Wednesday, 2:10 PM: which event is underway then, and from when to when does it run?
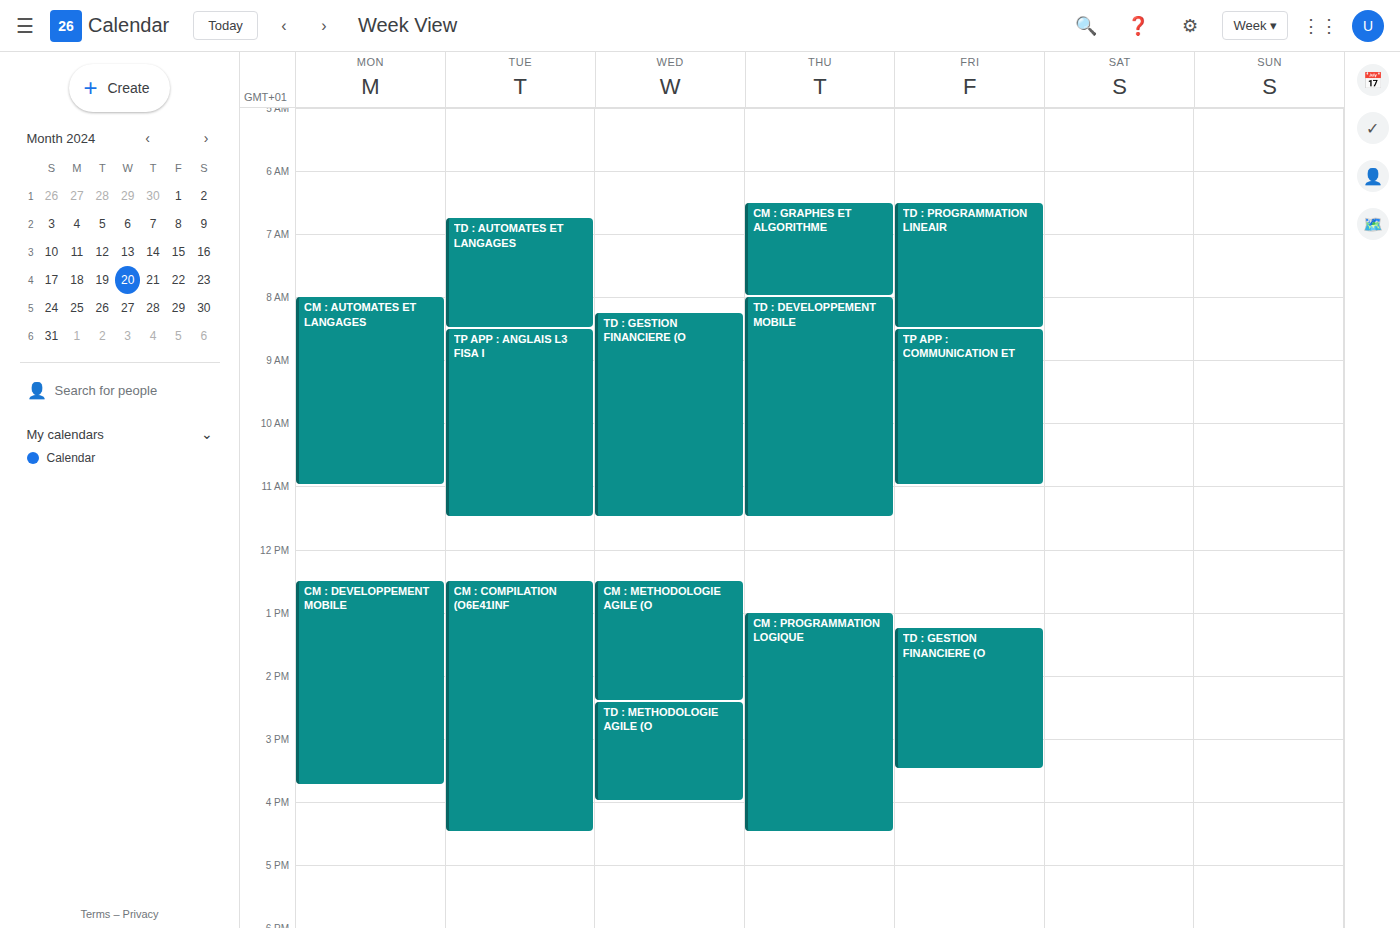
"CM : METHODOLOGIE AGILE (O", 12:30 PM to 2:25 PM